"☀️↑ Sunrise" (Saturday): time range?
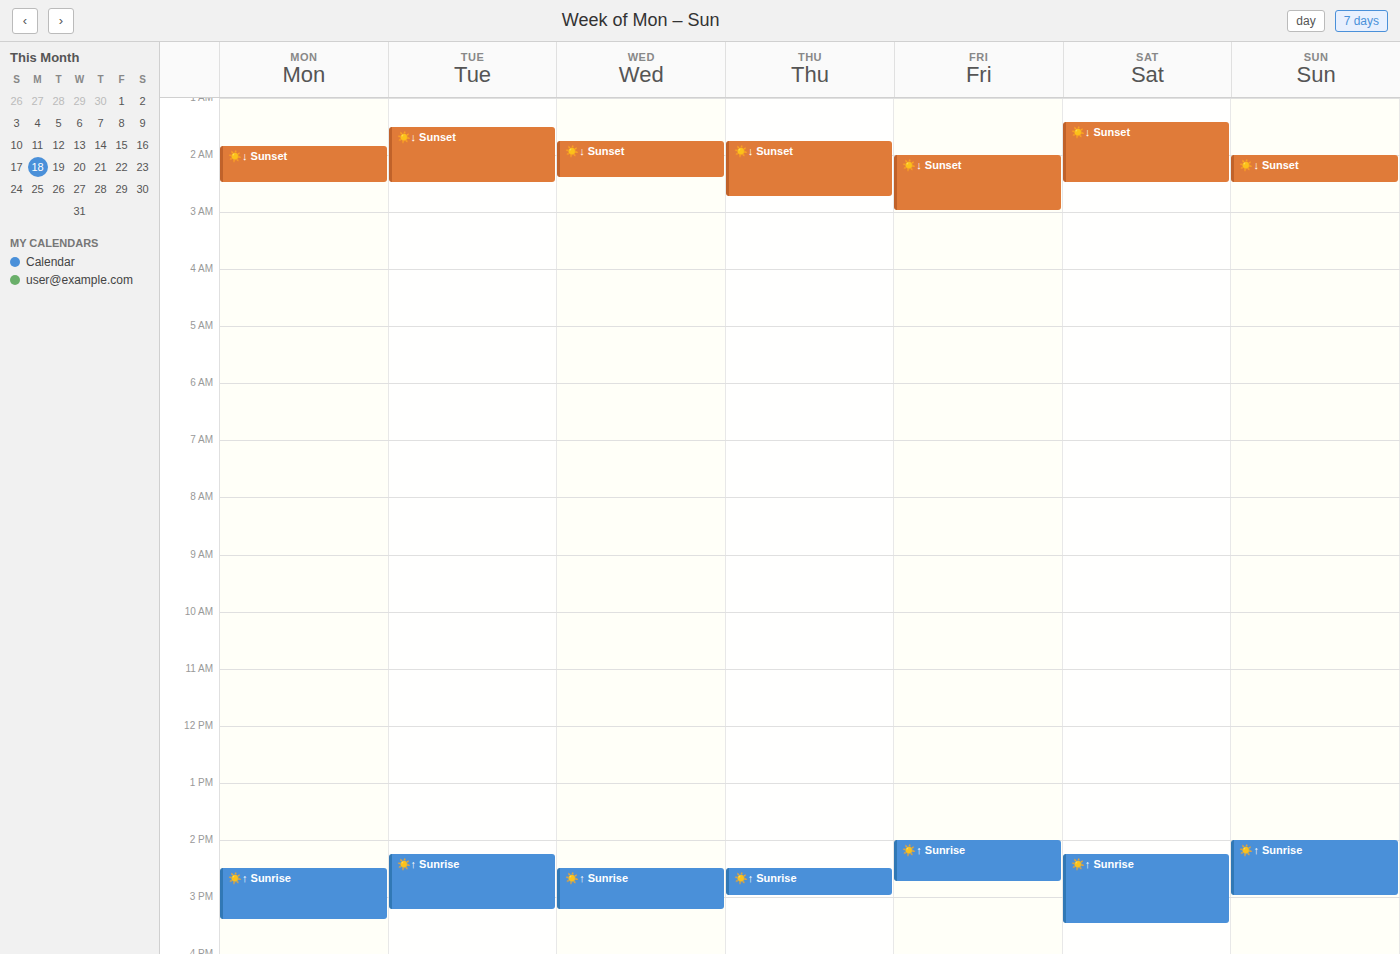
2:15 PM to 3:30 PM